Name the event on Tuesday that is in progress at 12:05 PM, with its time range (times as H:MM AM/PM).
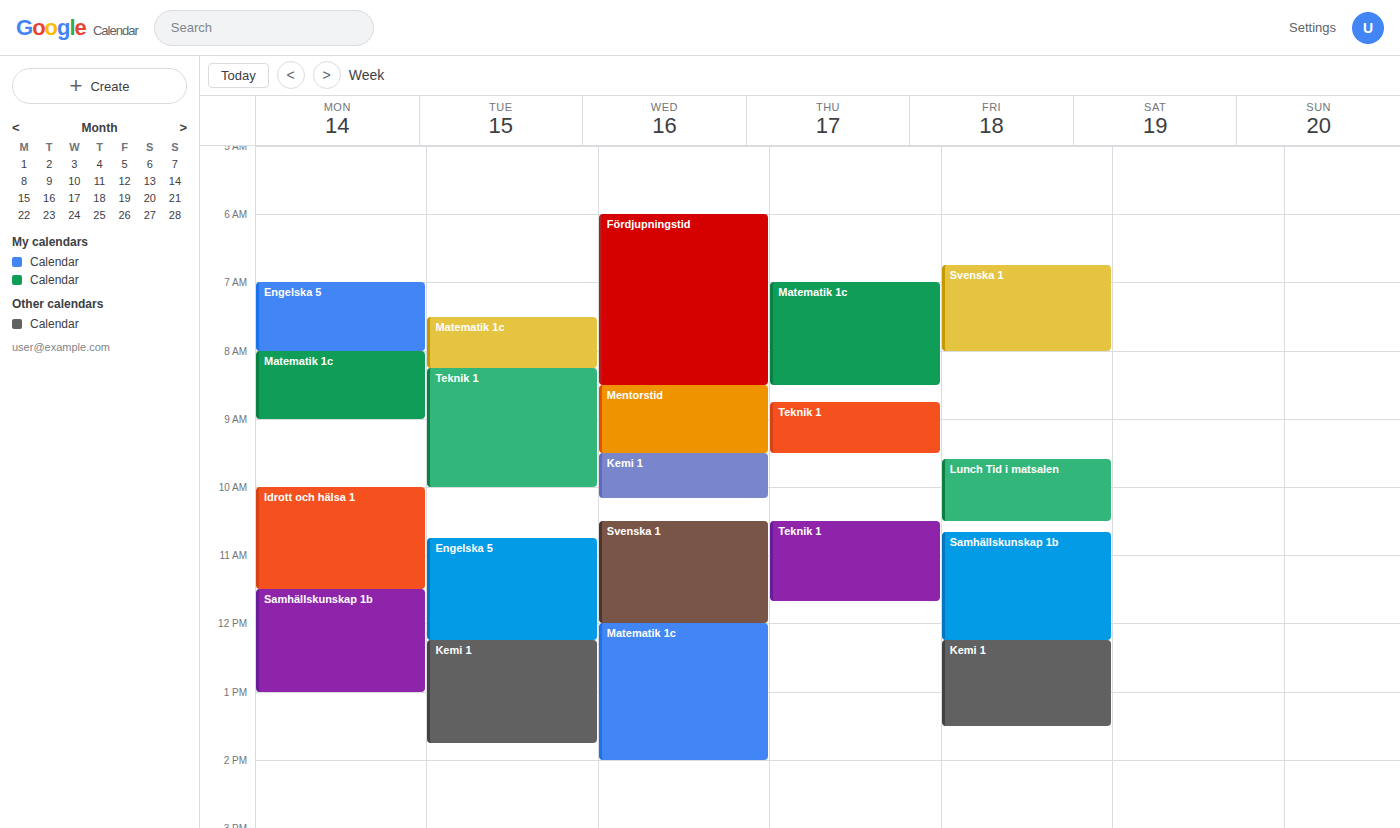
"Engelska 5", 10:45 AM to 12:15 PM